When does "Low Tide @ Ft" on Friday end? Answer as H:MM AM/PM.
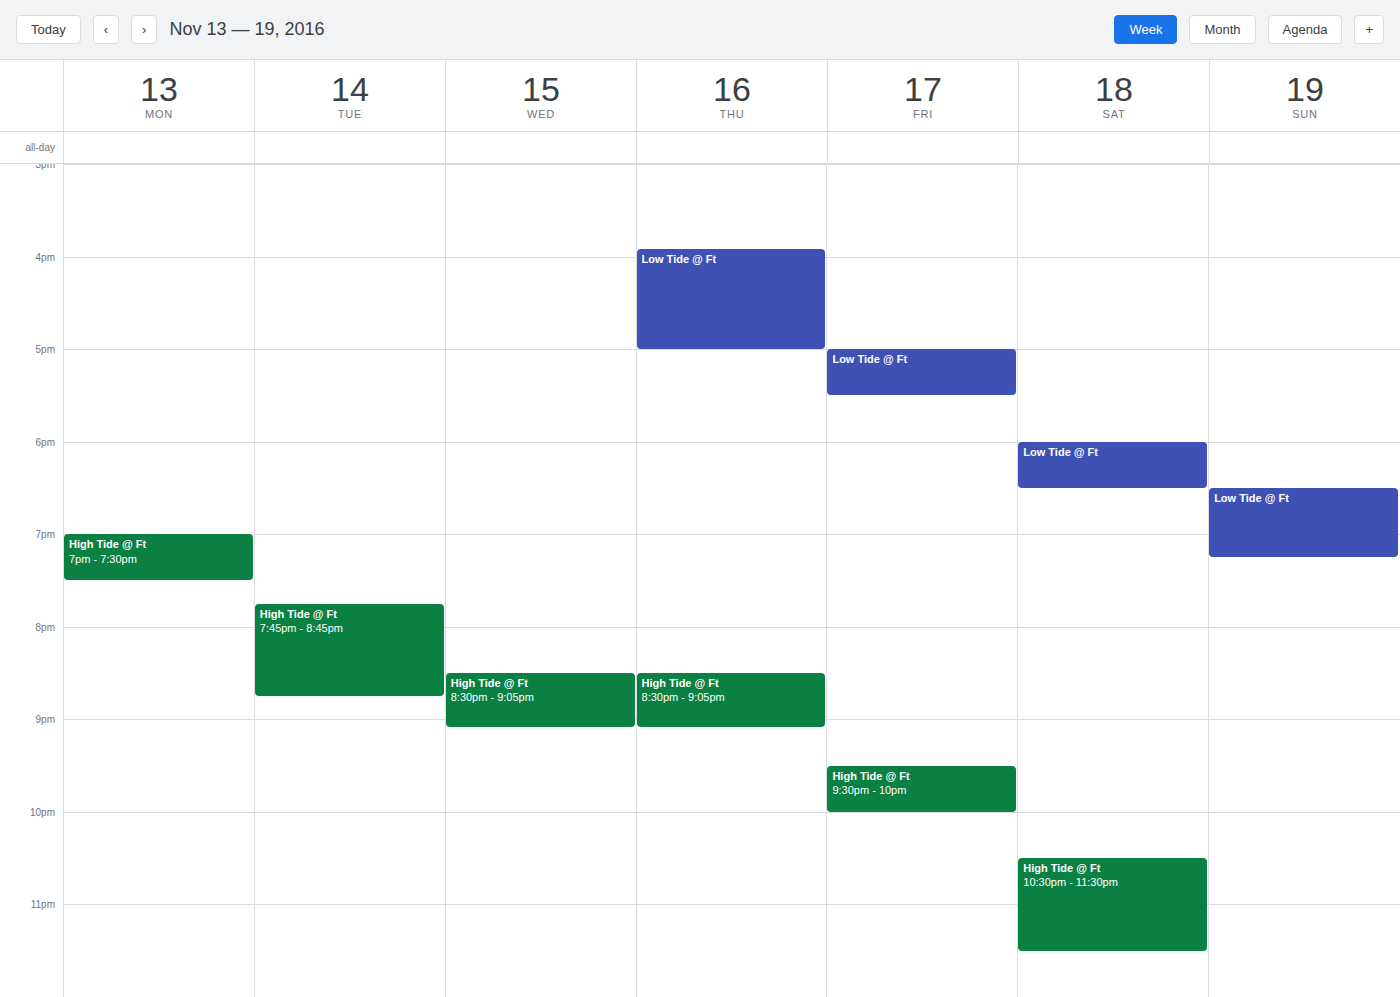
5:30 PM